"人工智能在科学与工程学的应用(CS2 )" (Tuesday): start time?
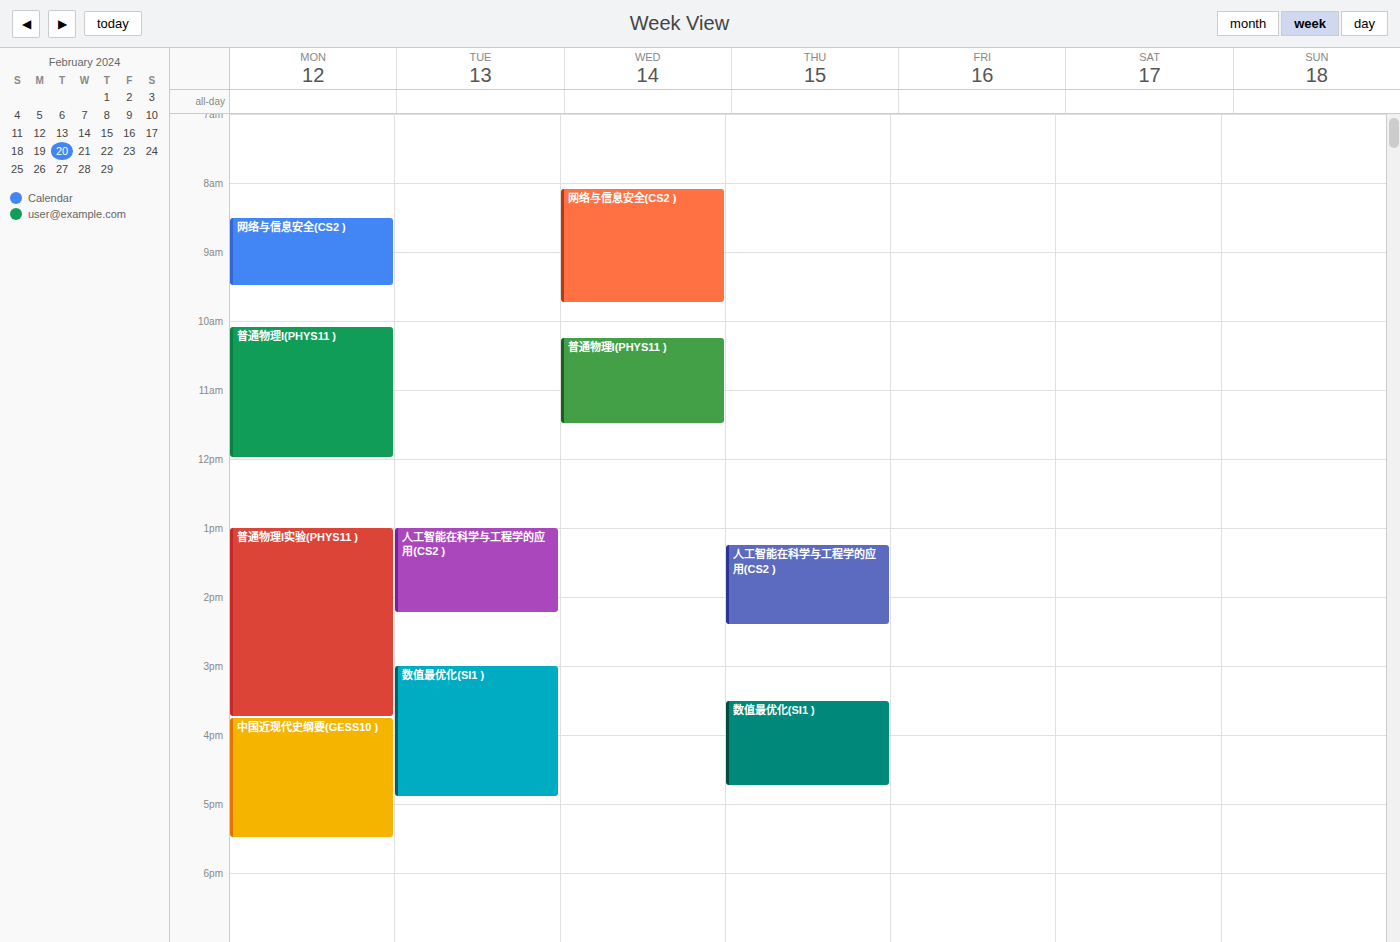
1:00 PM